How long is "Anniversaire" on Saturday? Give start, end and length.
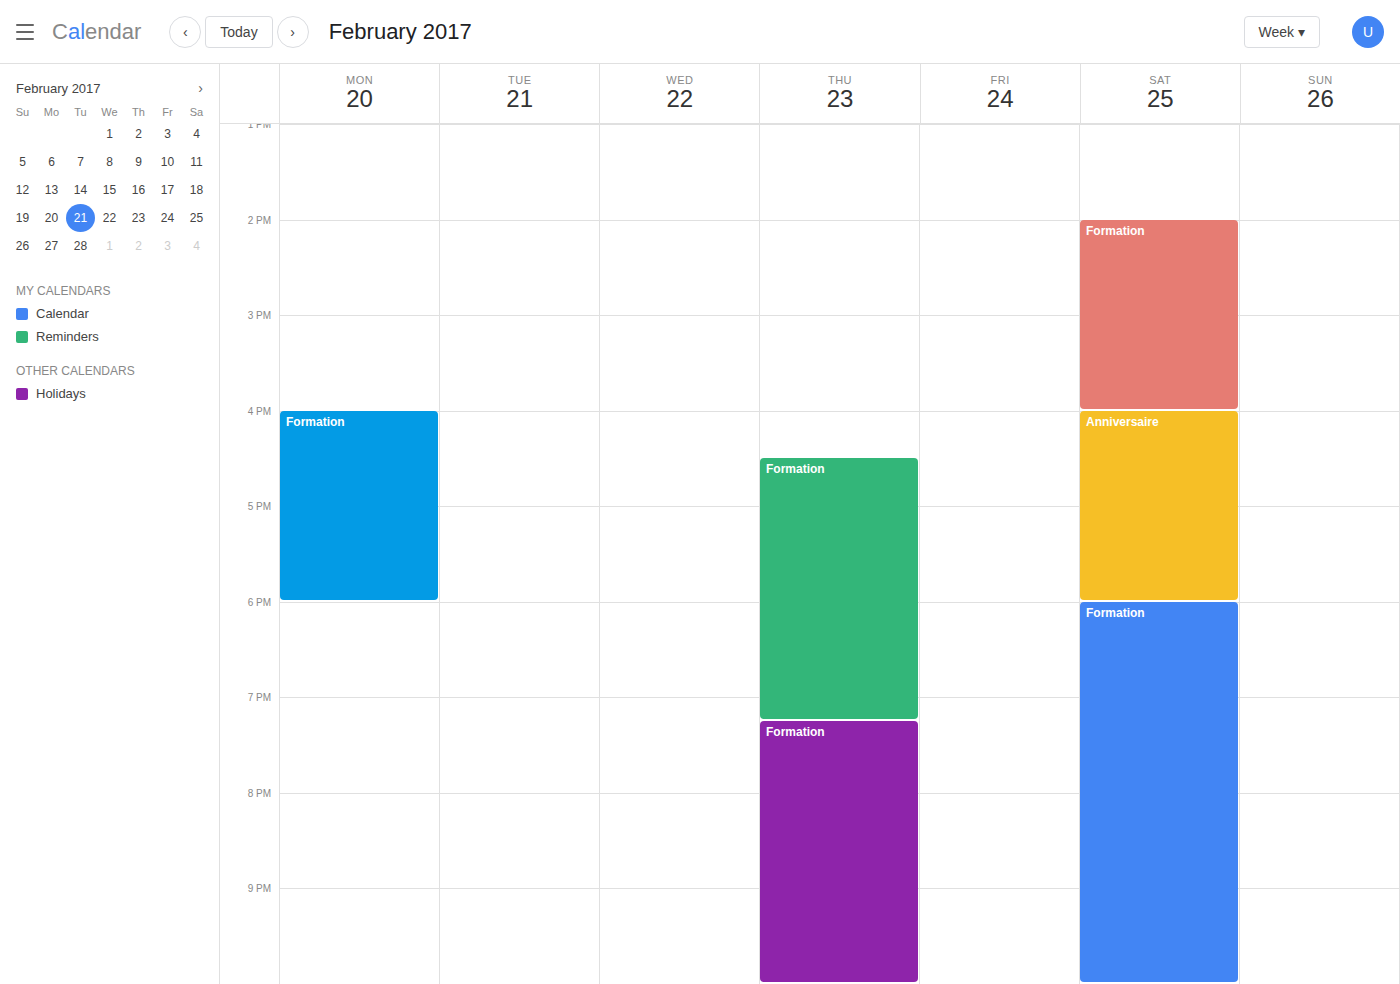
4:00 PM to 6:00 PM, 2 hours